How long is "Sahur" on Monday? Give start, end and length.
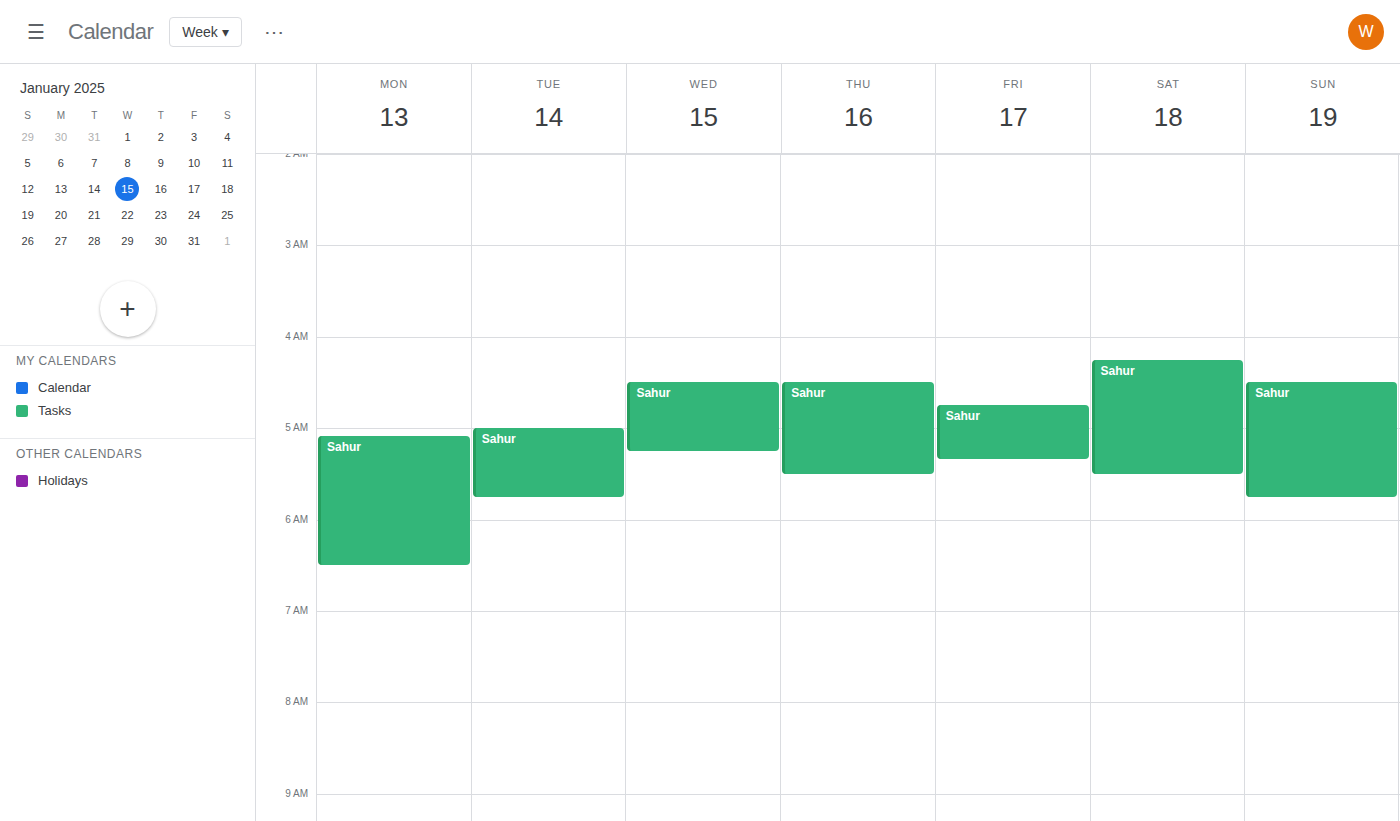
05:05 to 06:30, 1 hour 25 minutes